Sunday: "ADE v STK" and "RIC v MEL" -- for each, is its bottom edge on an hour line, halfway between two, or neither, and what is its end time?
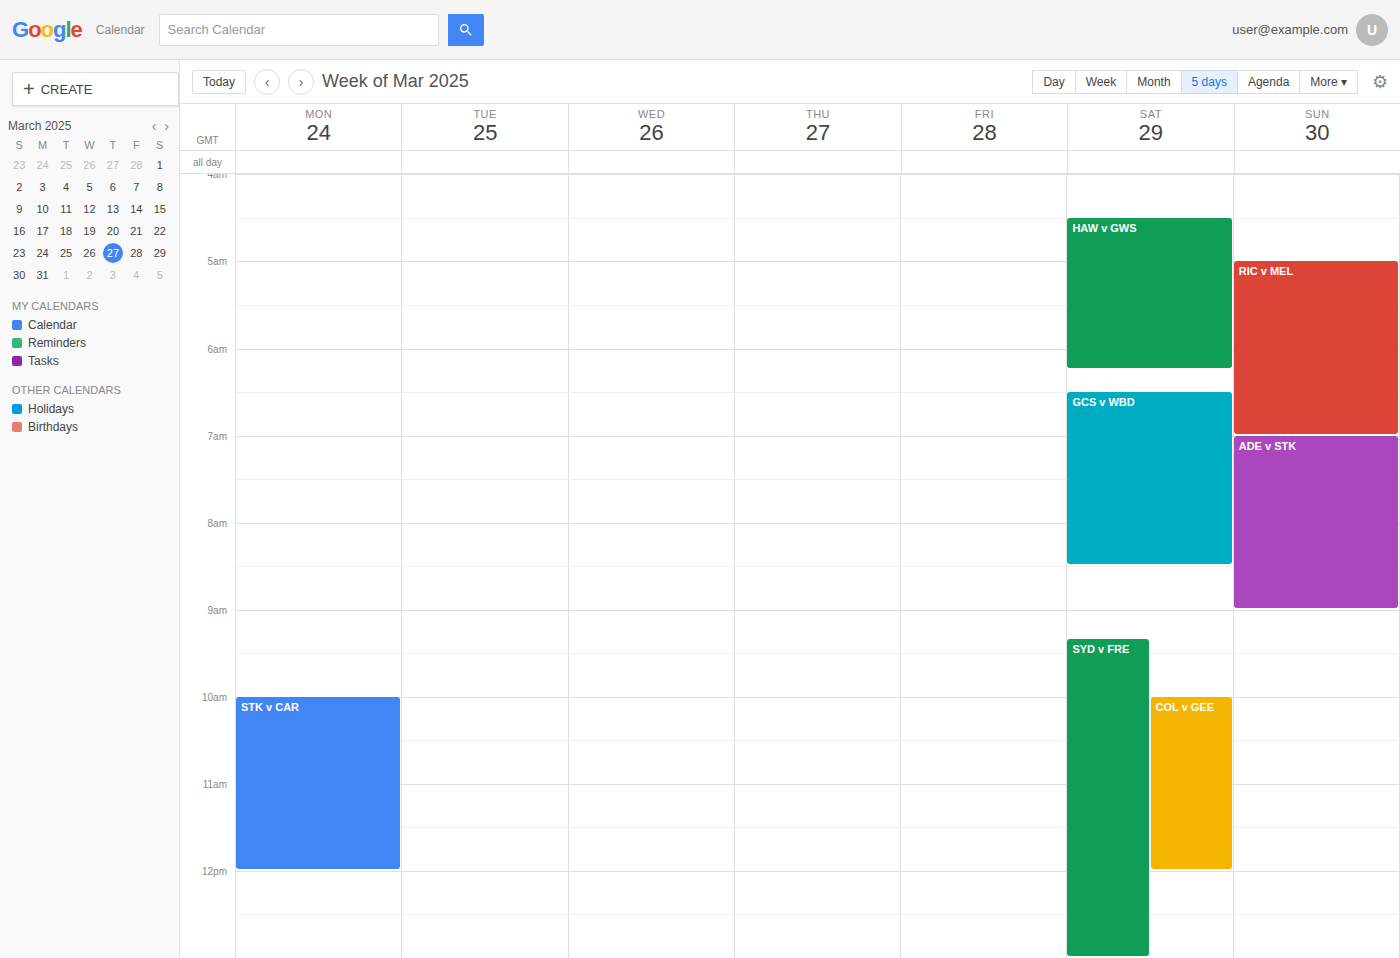
"ADE v STK": 9:00 AM, exactly on the 9 AM line. "RIC v MEL": 7:00 AM, exactly on the 7 AM line.